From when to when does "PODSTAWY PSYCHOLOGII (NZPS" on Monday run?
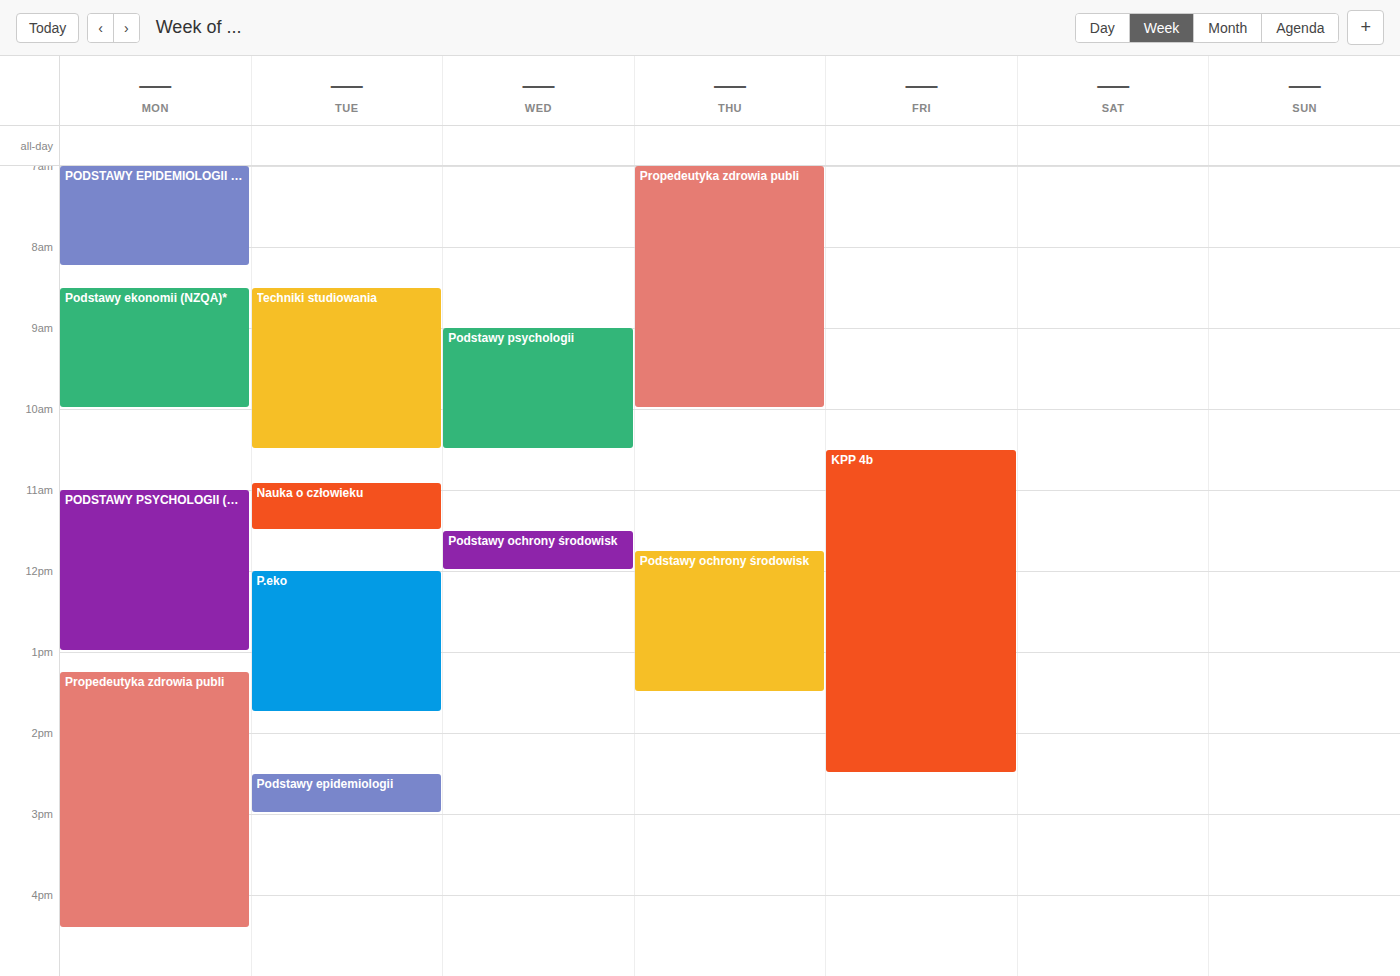
11:00 AM to 1:00 PM